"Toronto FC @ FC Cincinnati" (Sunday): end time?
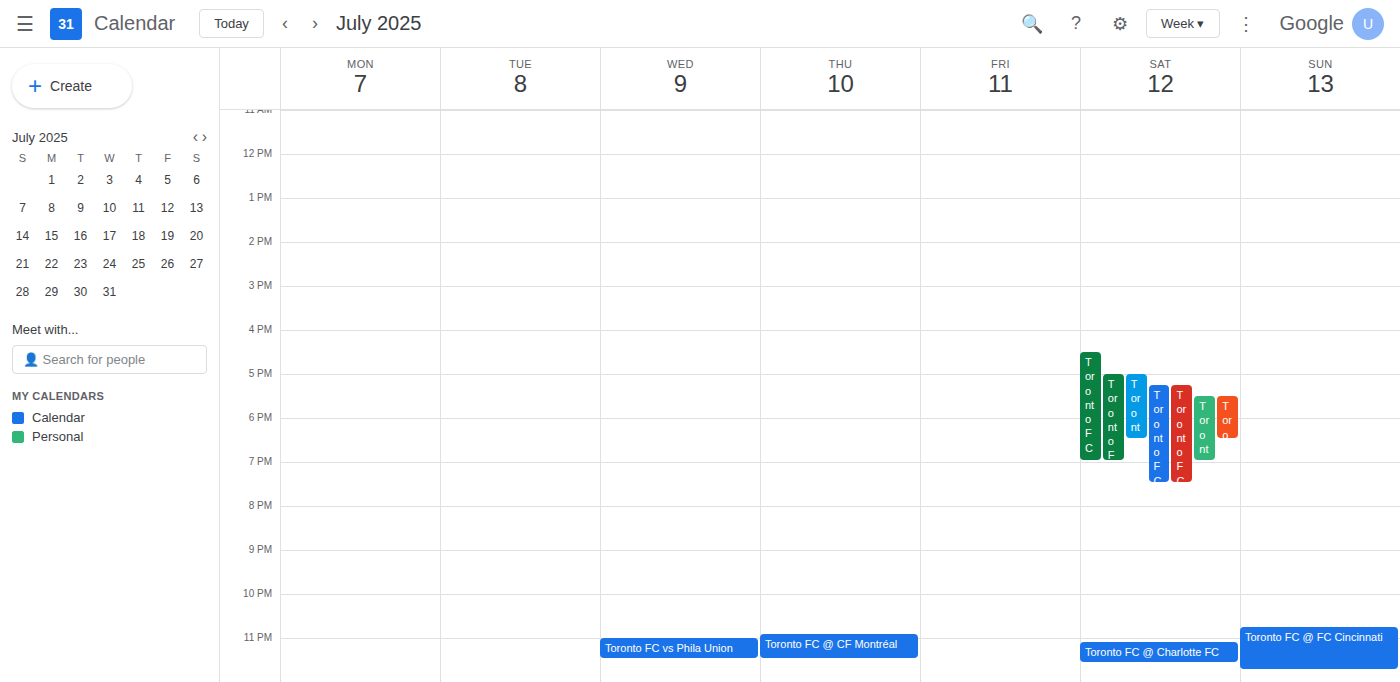
11:45 PM